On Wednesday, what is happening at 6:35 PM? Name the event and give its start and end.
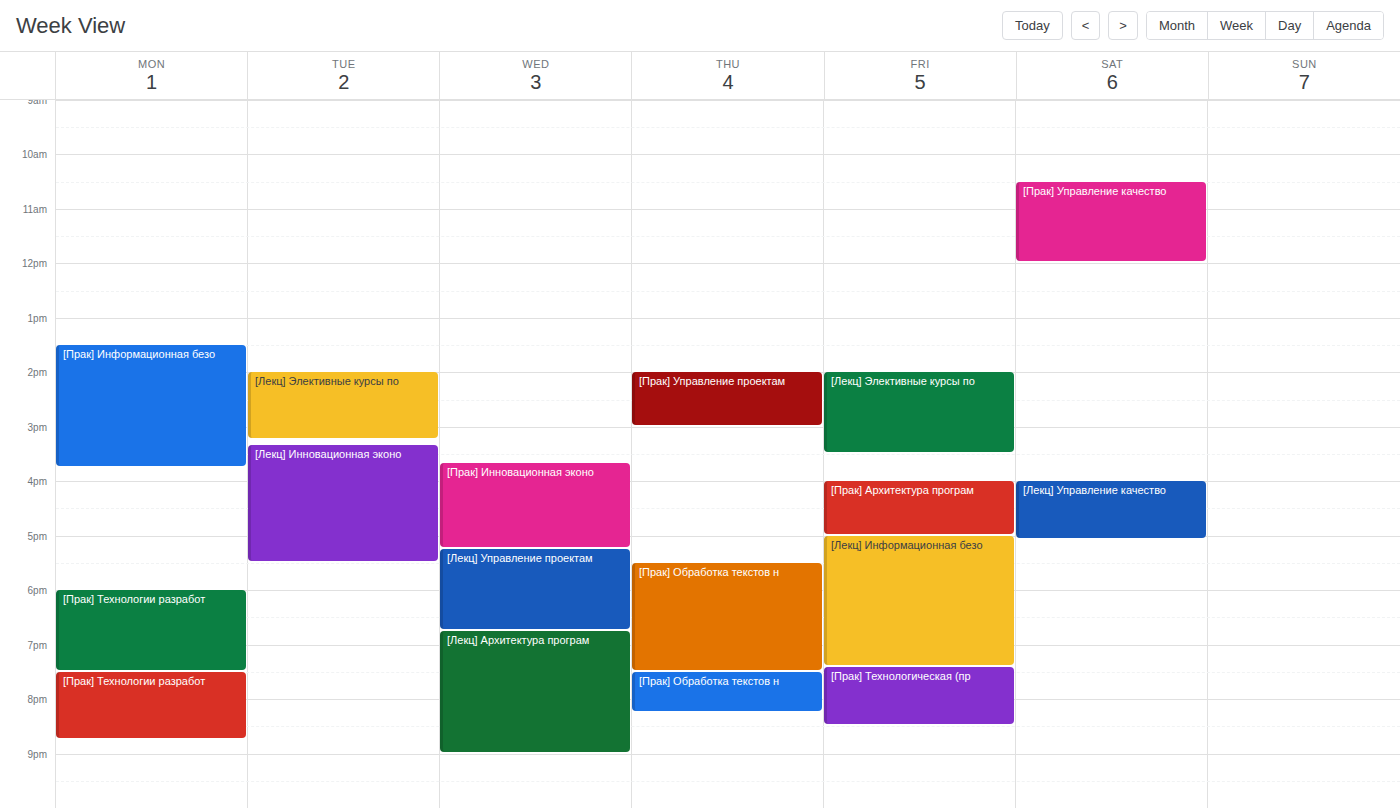
"[Лекц] Управление проектам", 5:15 PM to 6:45 PM